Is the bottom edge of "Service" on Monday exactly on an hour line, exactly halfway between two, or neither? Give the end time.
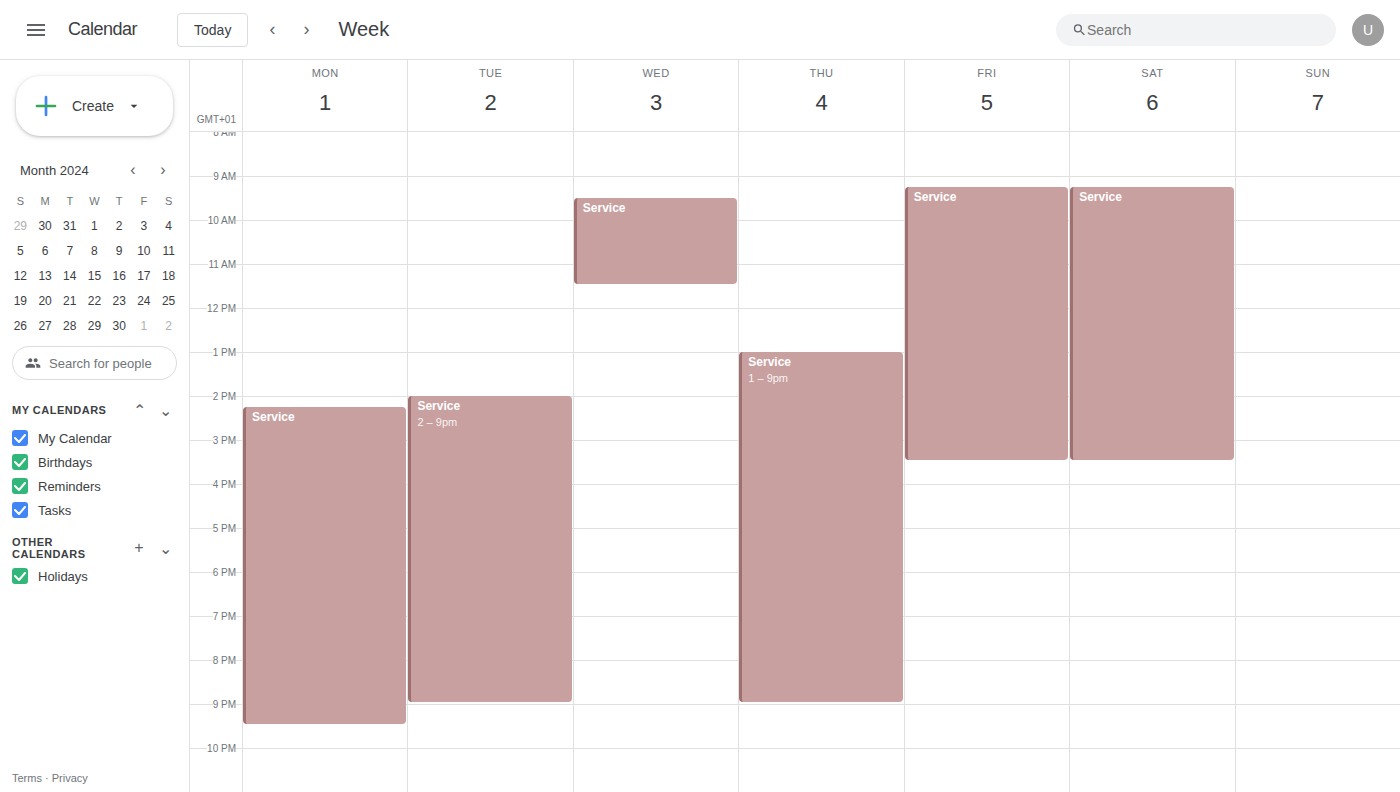
9:30 PM -- halfway between the 9 PM and 10 PM lines.